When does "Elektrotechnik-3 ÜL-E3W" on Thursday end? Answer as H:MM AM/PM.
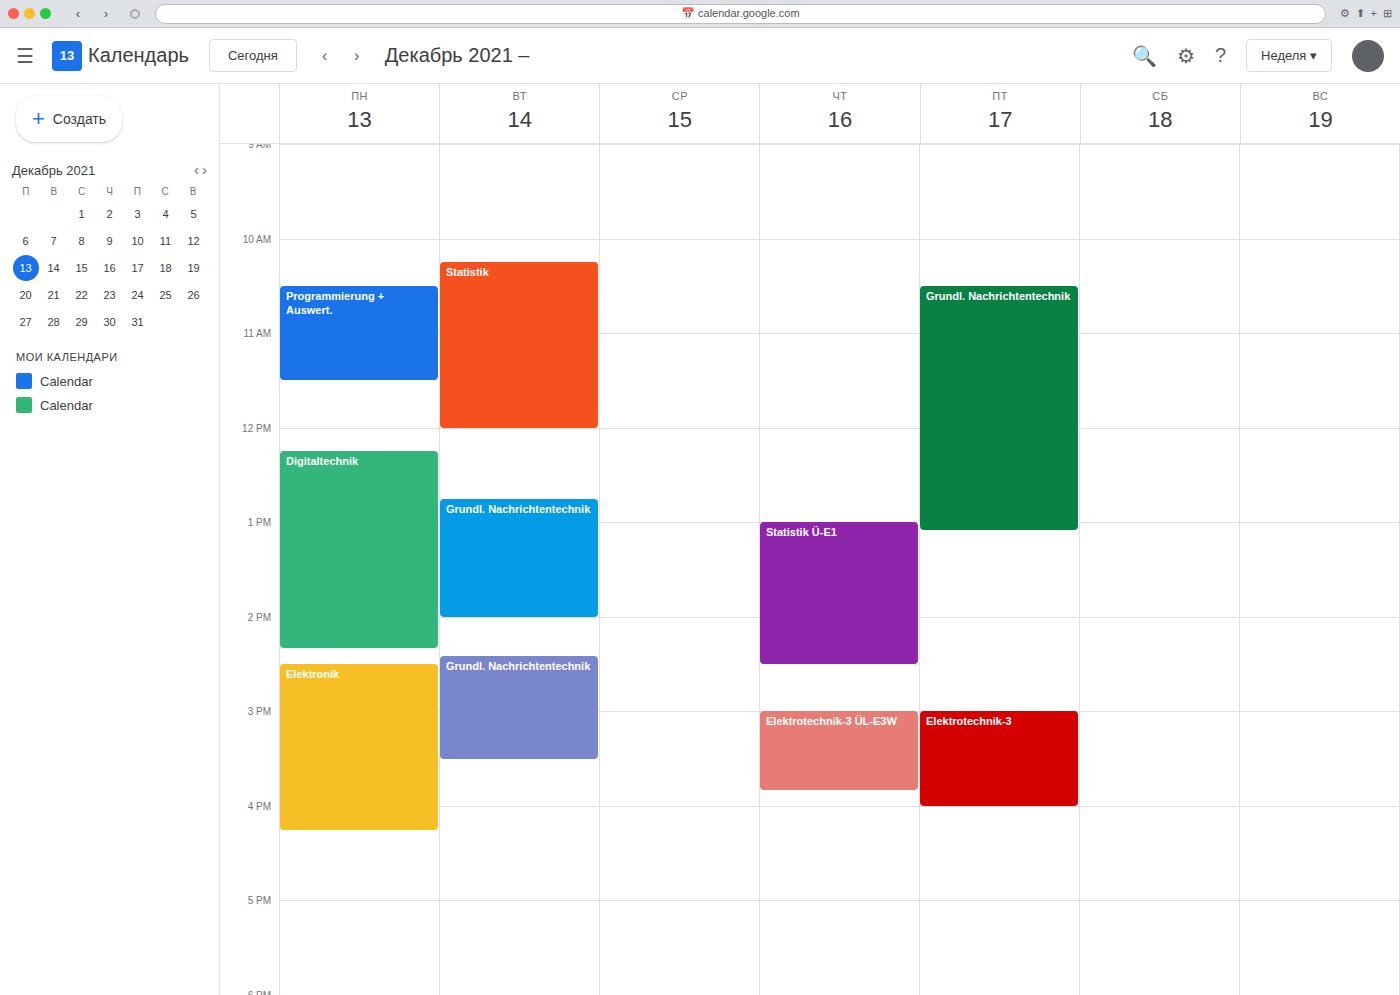
3:50 PM